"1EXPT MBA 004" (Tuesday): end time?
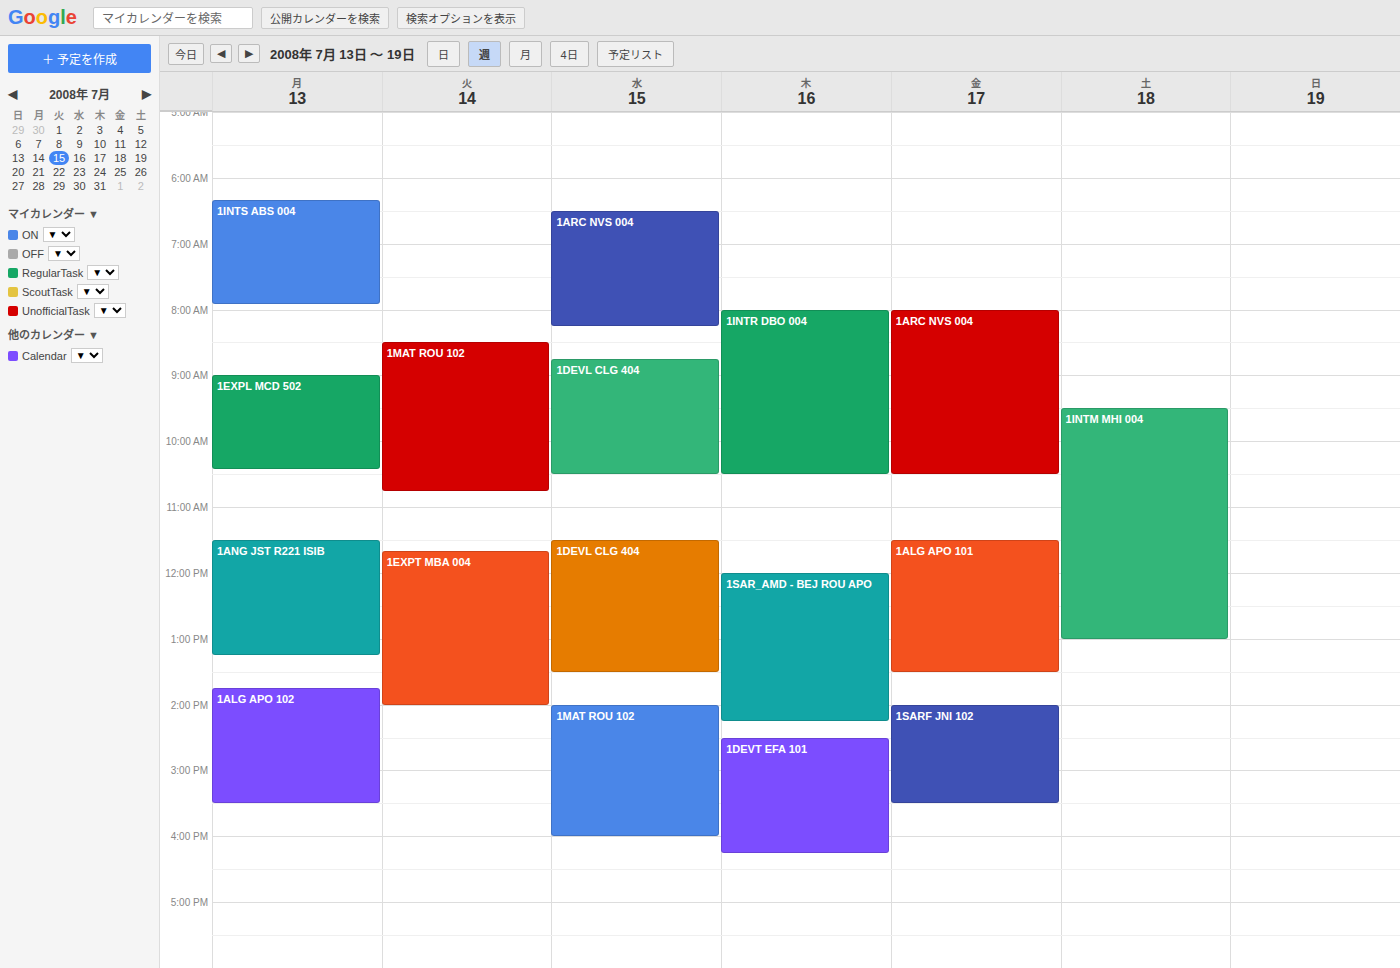
2:00 PM